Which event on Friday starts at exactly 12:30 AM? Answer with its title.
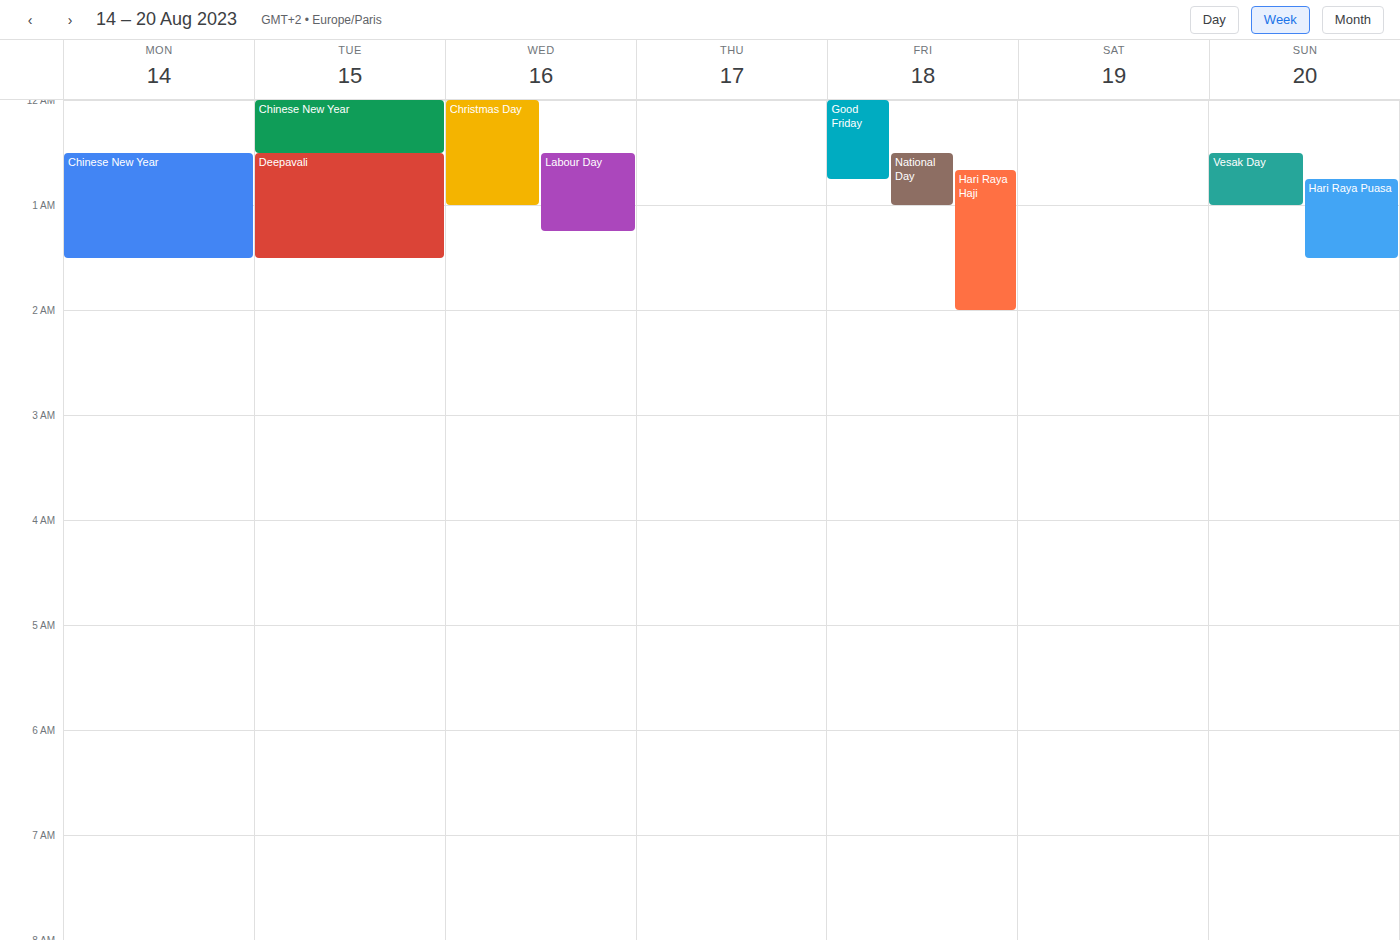
"National Day"